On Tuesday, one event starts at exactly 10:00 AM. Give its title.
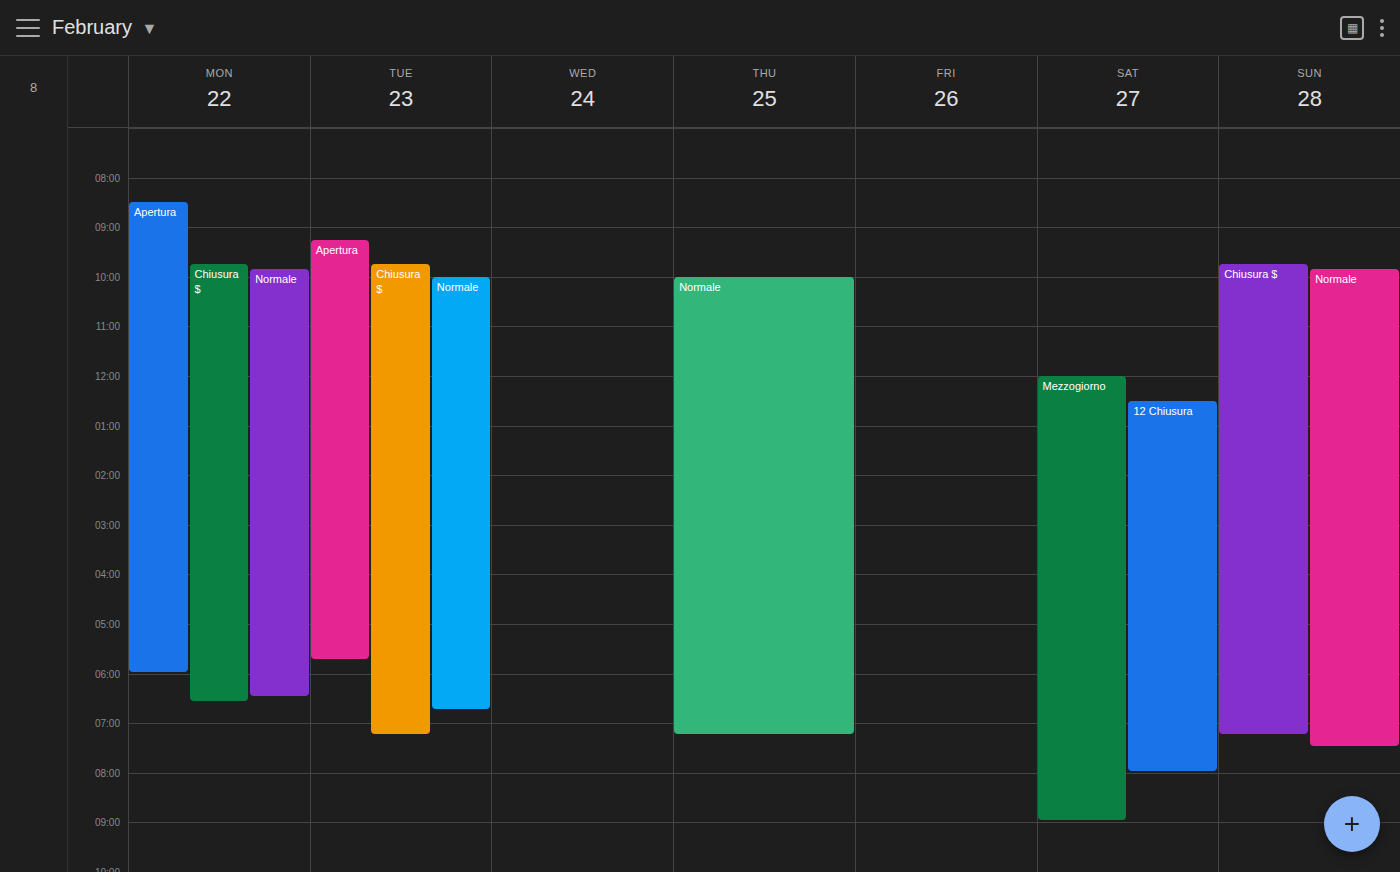
"Normale"